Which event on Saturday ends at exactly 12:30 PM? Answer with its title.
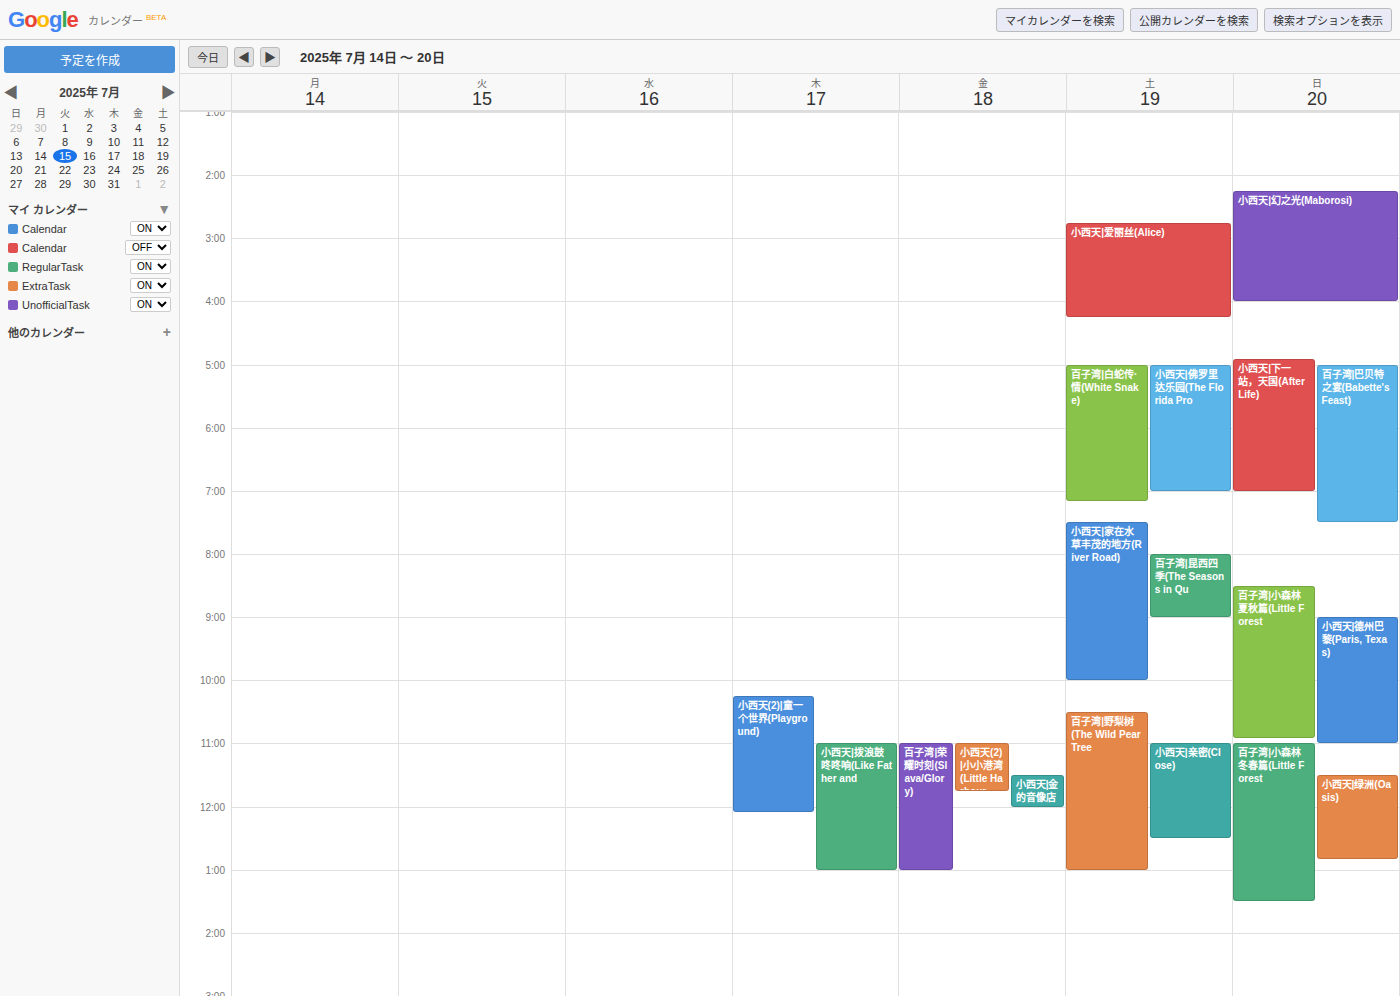
"小西天|亲密(Close)"